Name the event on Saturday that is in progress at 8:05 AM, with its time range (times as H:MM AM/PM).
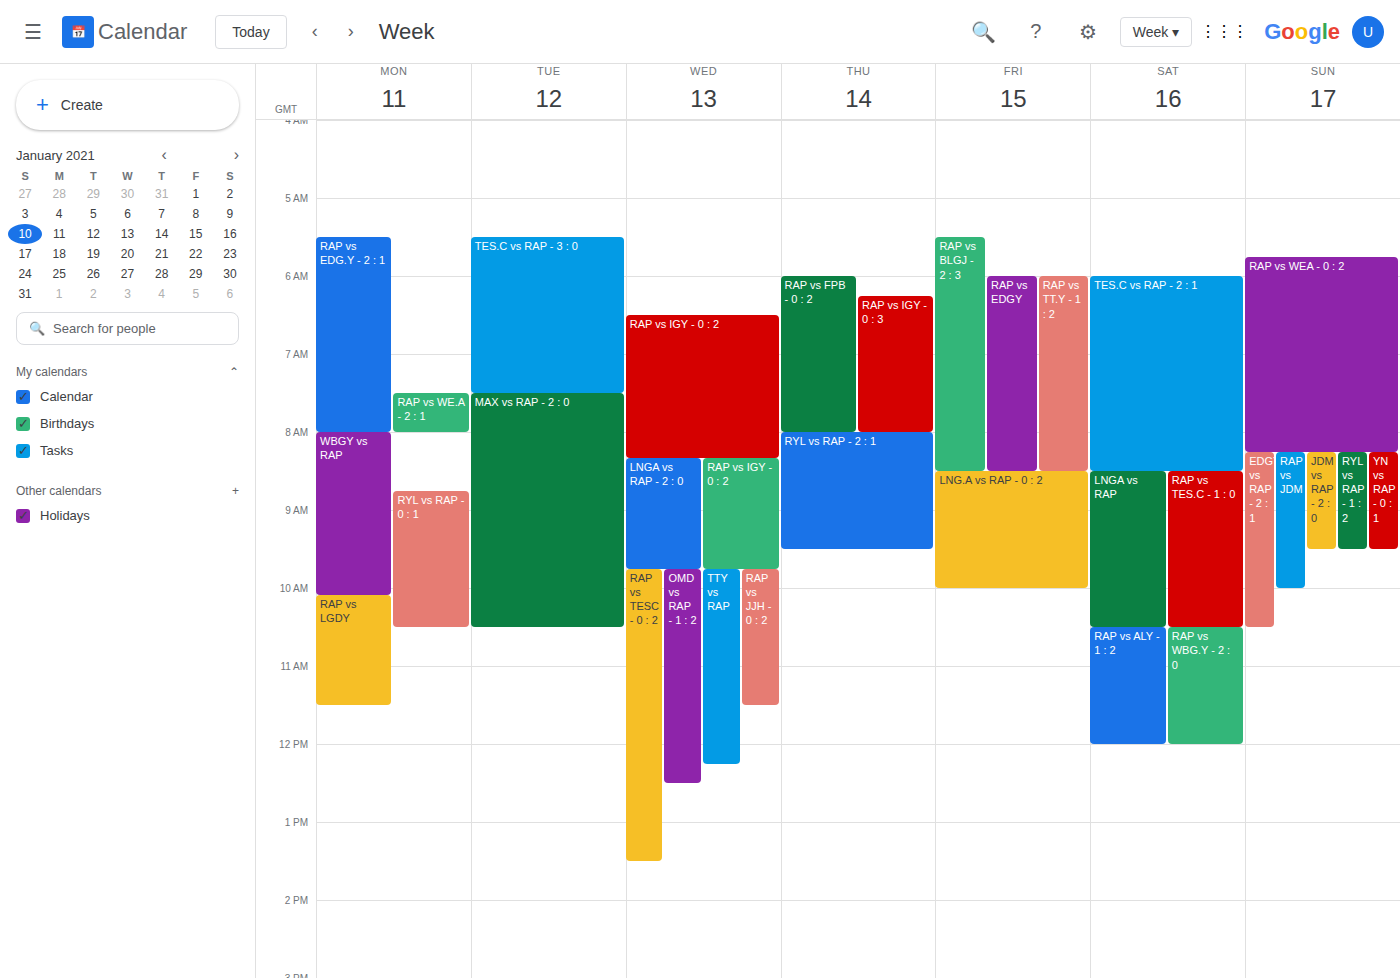
"TES.C vs RAP - 2 : 1", 6:00 AM to 8:30 AM